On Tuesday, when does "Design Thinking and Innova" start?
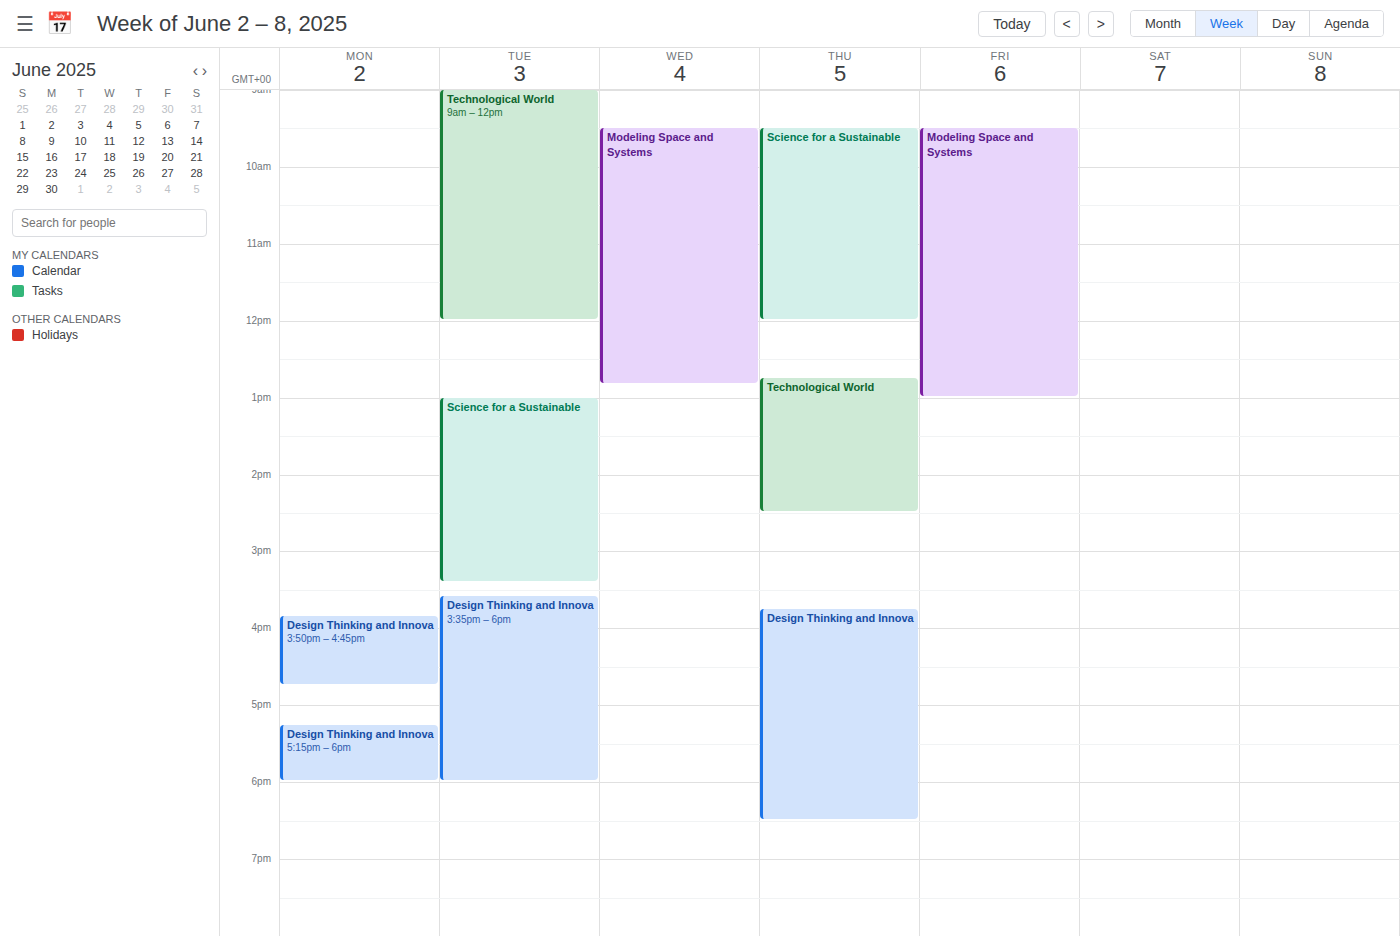
15:35